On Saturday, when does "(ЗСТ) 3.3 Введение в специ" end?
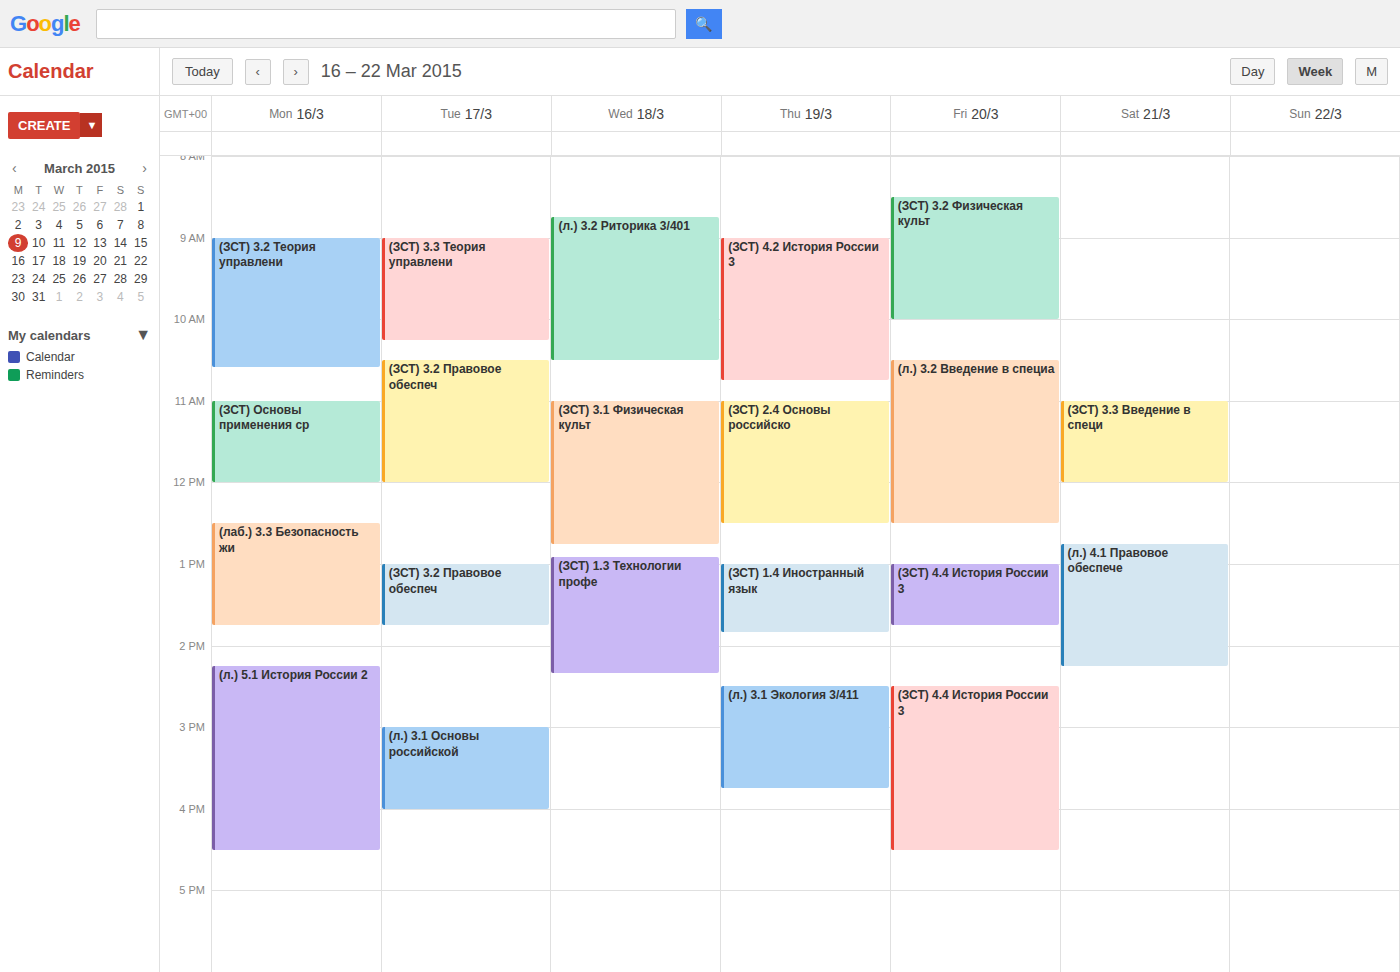
12:00 PM